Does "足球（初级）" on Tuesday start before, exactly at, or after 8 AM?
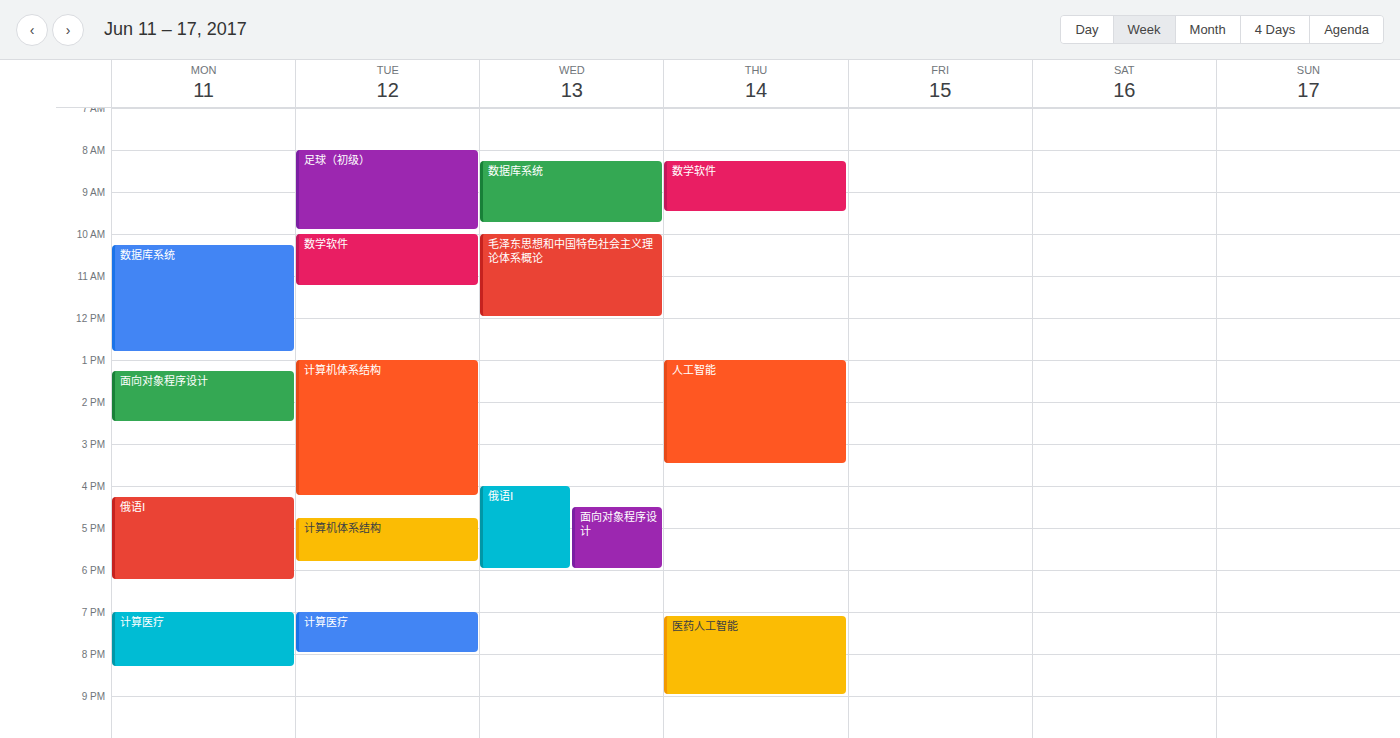
8:00 AM -- exactly at 8 AM, on the 8 AM line.